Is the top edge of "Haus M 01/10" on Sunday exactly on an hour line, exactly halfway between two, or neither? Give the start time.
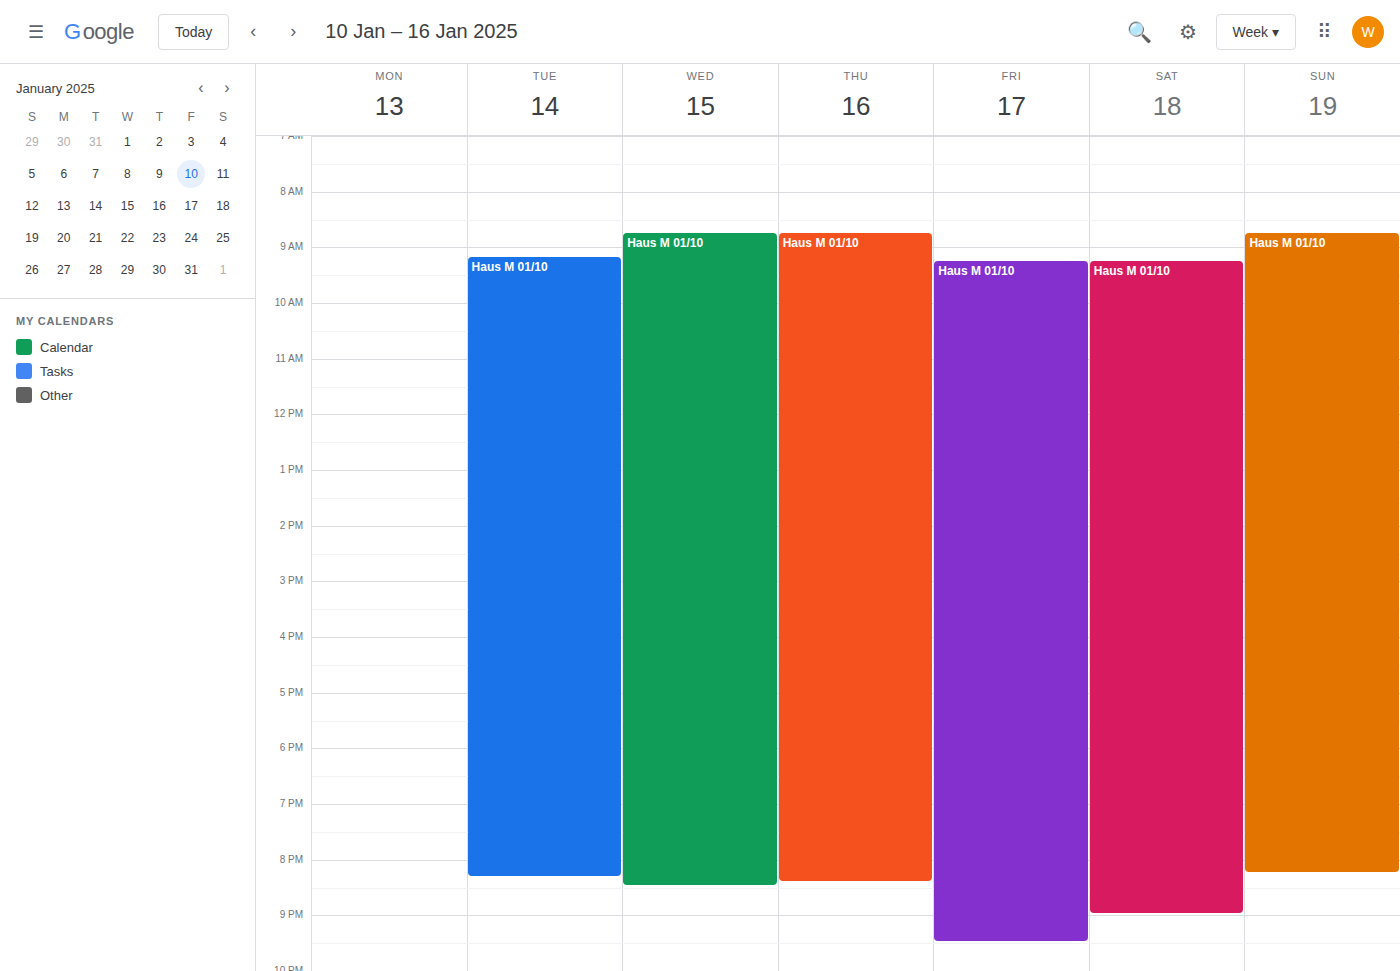
8:45 AM -- neither: three quarters of the way from the 8 AM line to the 9 AM line.